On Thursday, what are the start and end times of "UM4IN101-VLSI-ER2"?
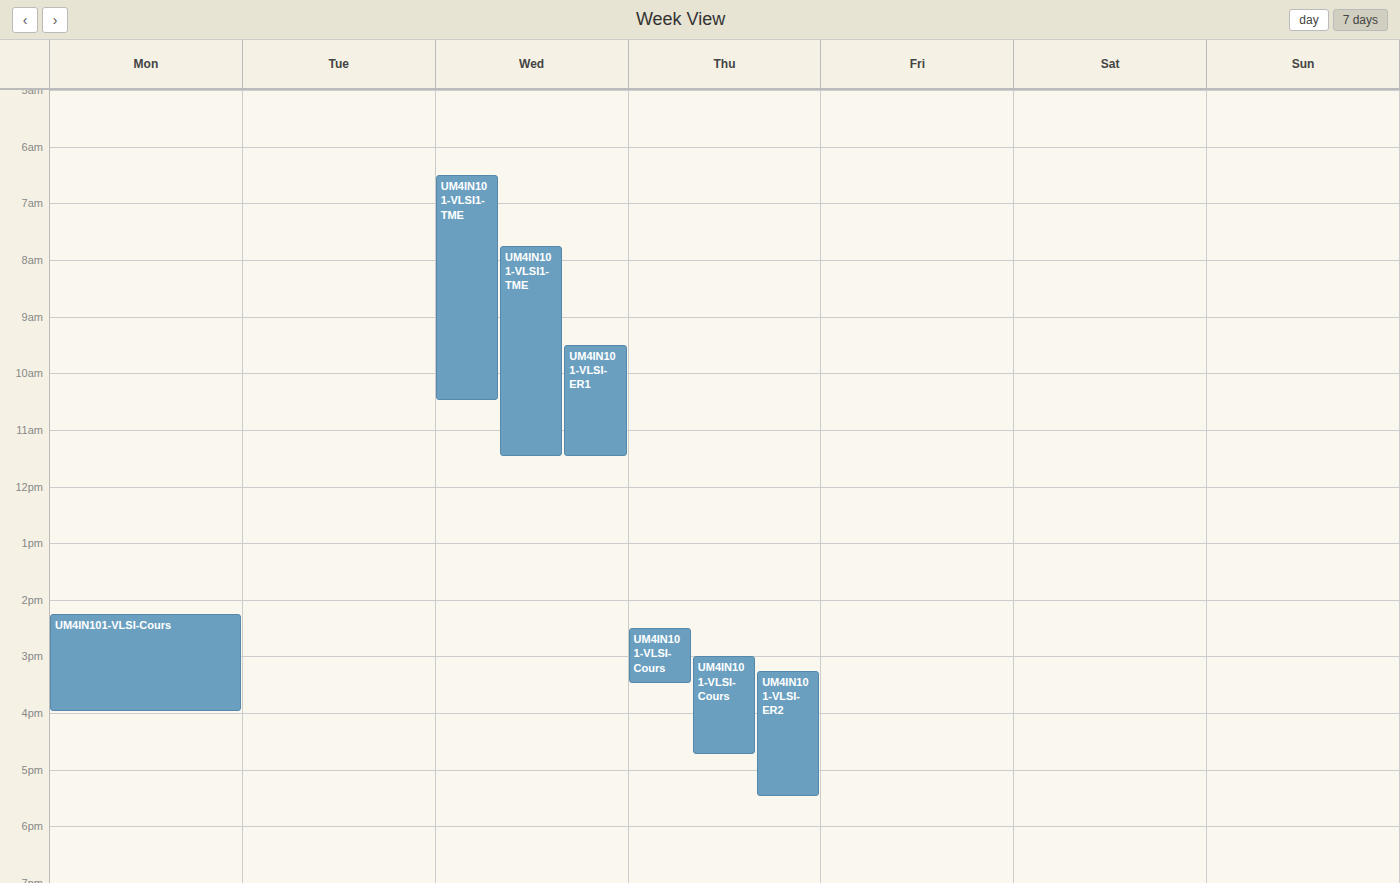
3:15 PM to 5:30 PM